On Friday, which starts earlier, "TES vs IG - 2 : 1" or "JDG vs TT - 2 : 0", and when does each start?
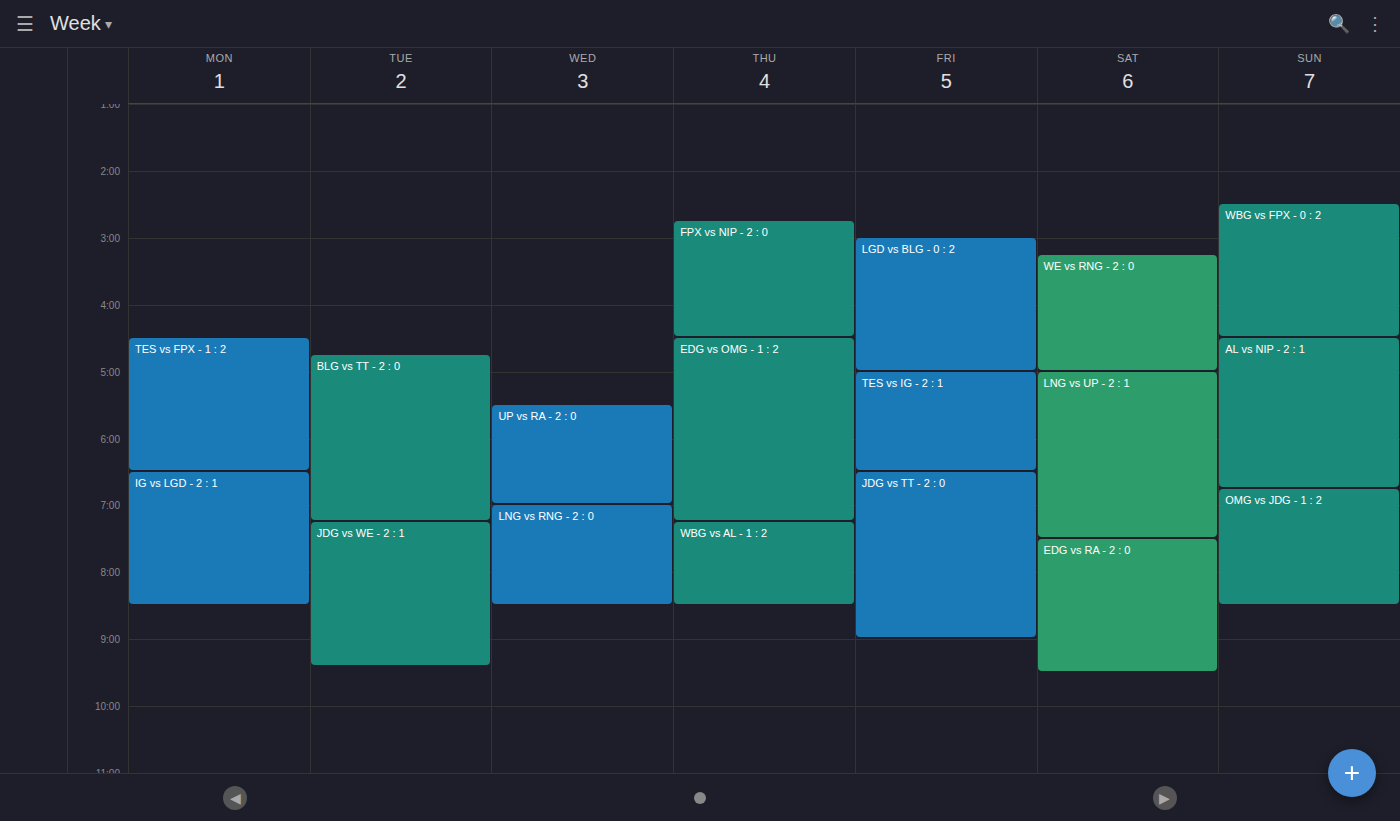
"TES vs IG - 2 : 1" 17:00; "JDG vs TT - 2 : 0" 18:30.